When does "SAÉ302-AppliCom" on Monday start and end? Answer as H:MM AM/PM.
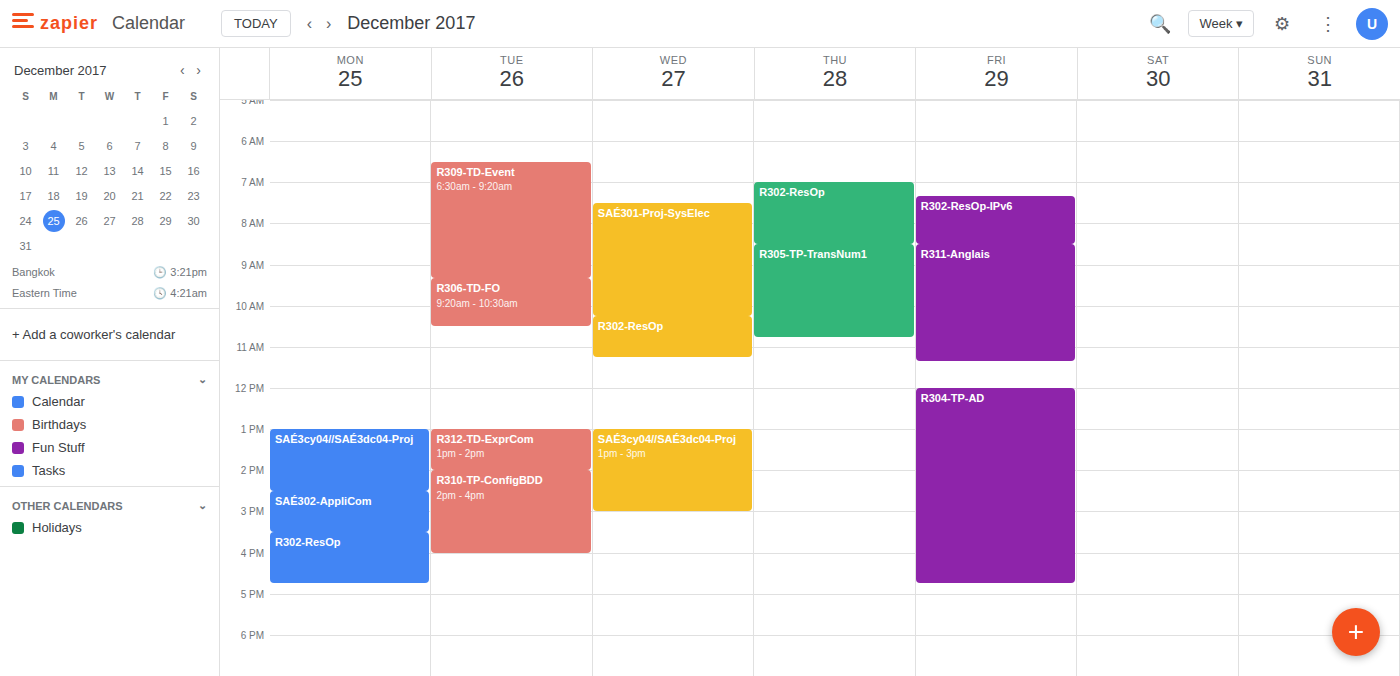
2:30 PM to 3:30 PM